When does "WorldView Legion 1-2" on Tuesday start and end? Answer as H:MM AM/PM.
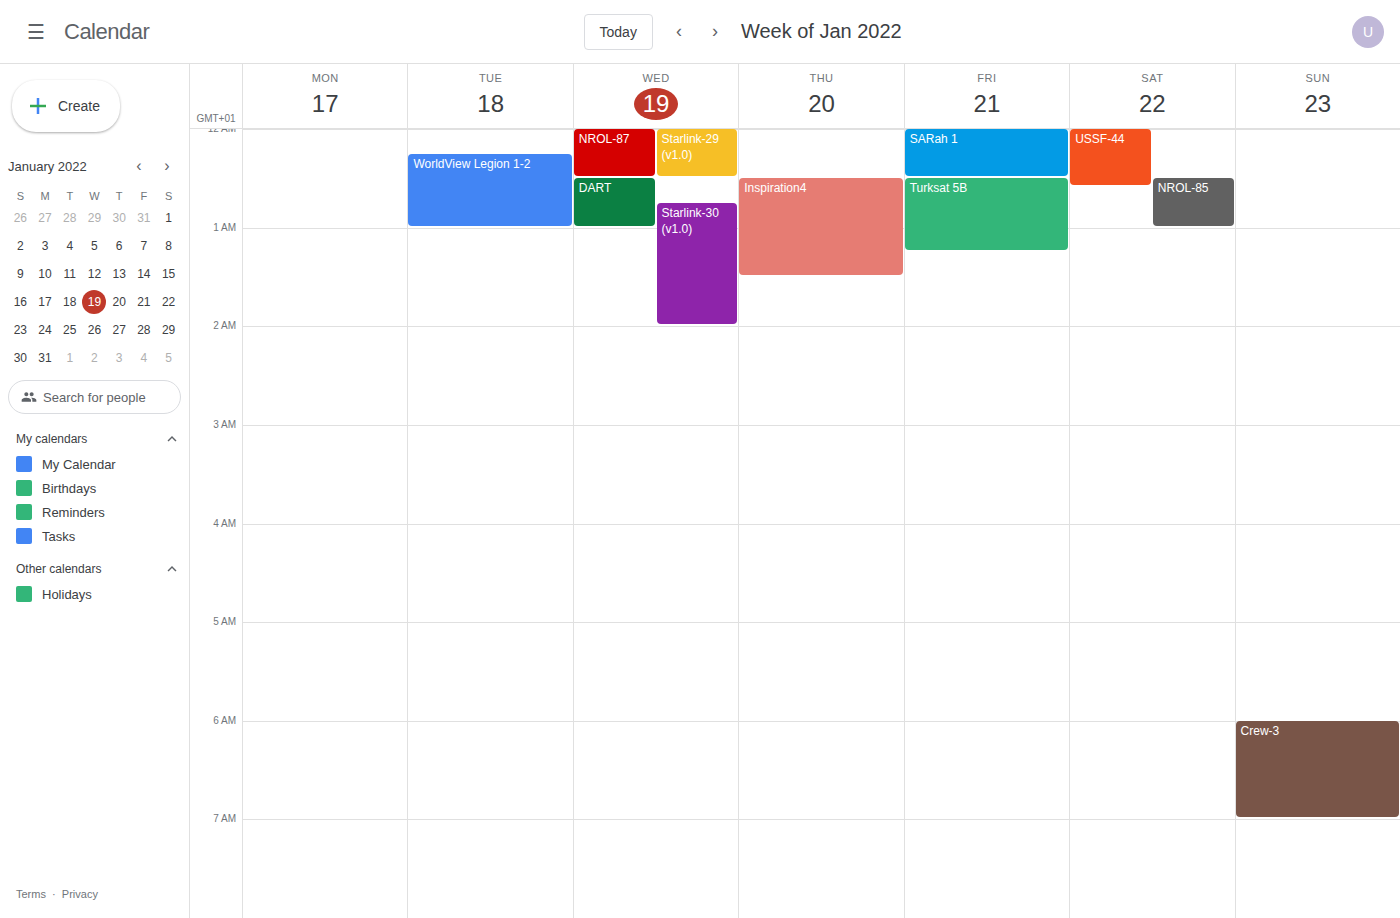
12:15 AM to 1:00 AM